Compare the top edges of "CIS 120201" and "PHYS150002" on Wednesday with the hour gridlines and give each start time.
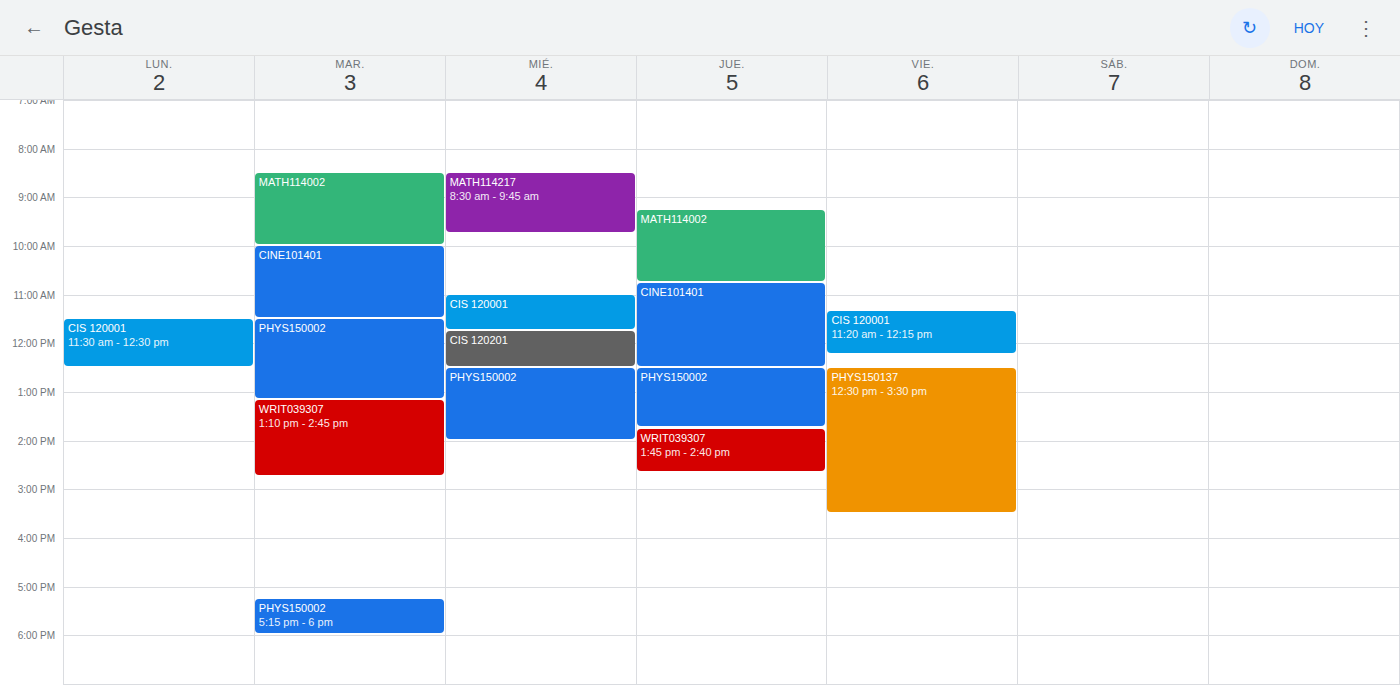
"CIS 120201": 11:45 AM, neither: three quarters of the way from the 11 AM line to the 12 PM line. "PHYS150002": 12:30 PM, halfway between the 12 PM and 1 PM lines.